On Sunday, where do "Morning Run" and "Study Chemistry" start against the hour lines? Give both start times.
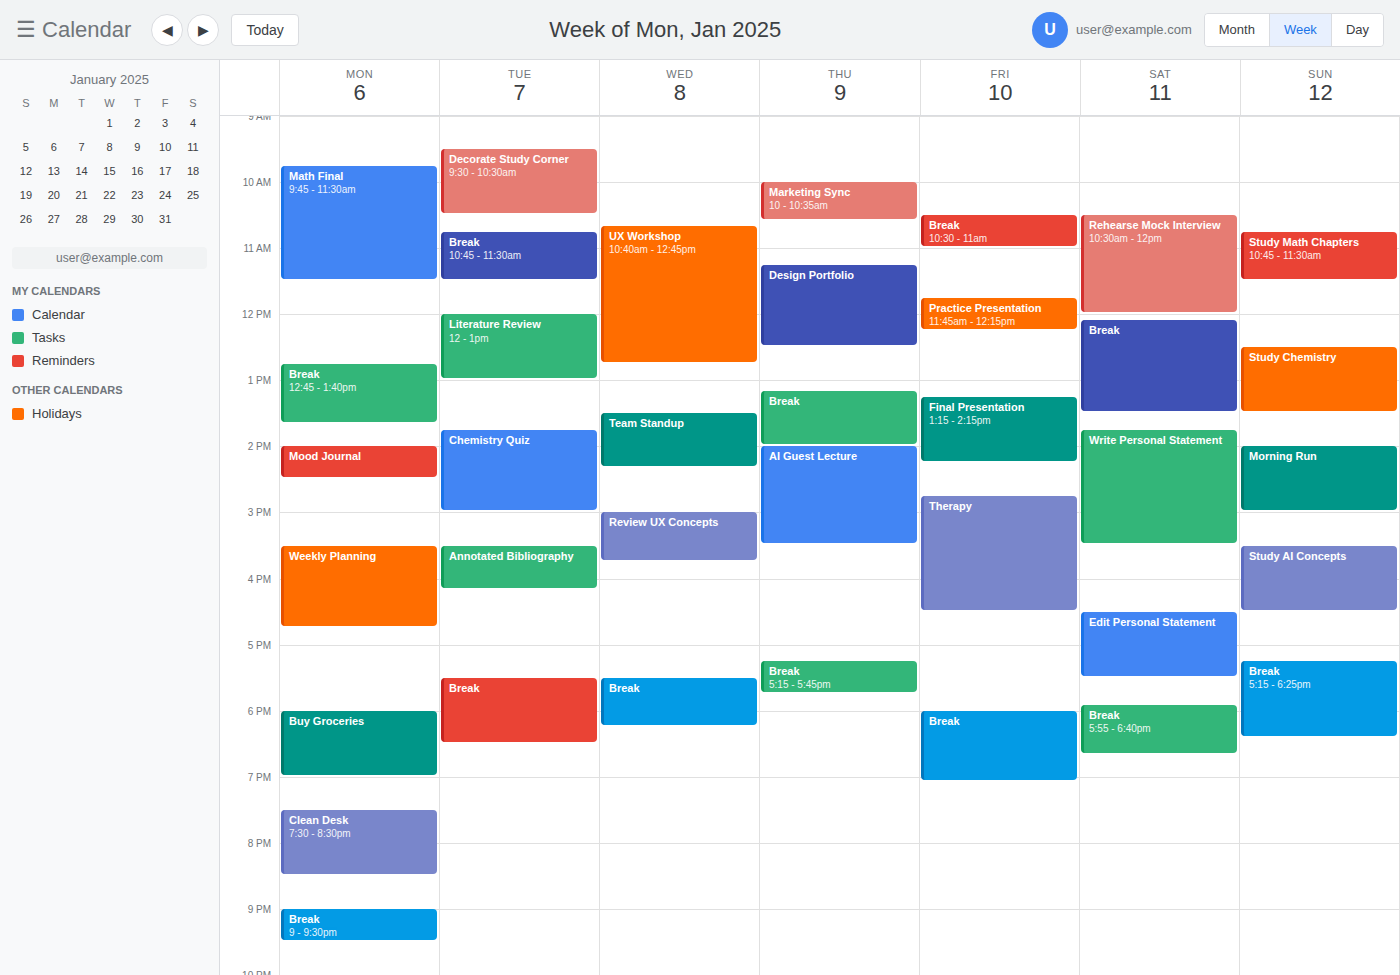
"Morning Run": 2:00 PM, exactly on the 2 PM line. "Study Chemistry": 12:30 PM, halfway between the 12 PM and 1 PM lines.